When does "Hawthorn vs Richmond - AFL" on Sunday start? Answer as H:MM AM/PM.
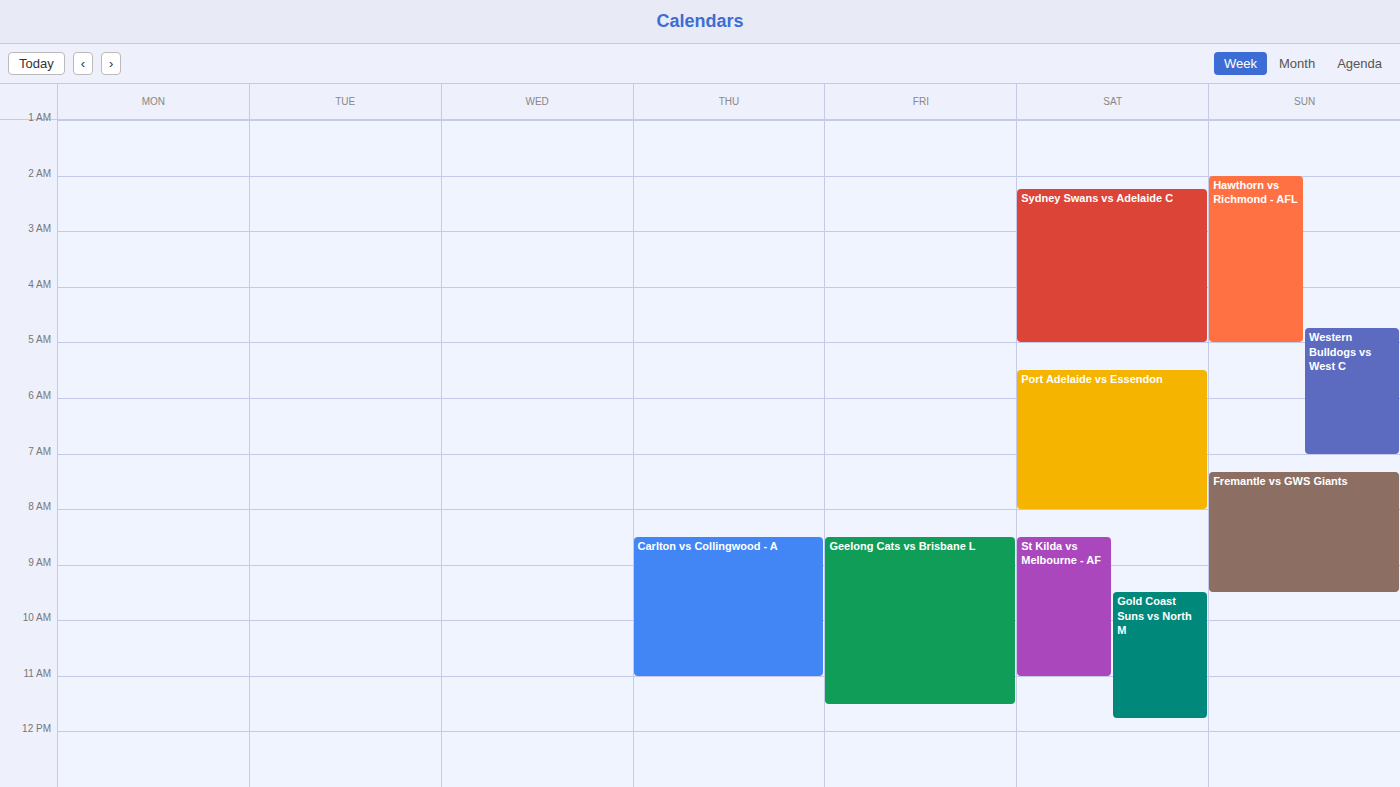
2:00 AM